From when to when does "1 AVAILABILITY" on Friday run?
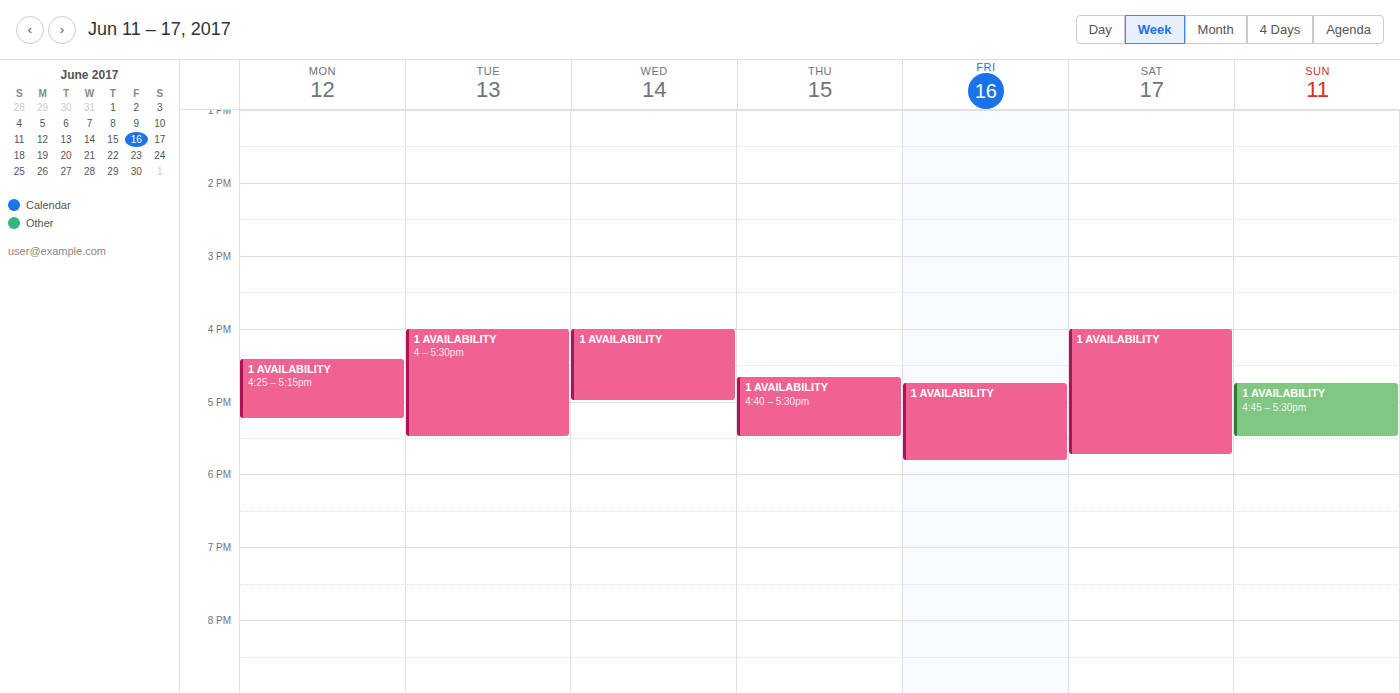
4:45 PM to 5:50 PM